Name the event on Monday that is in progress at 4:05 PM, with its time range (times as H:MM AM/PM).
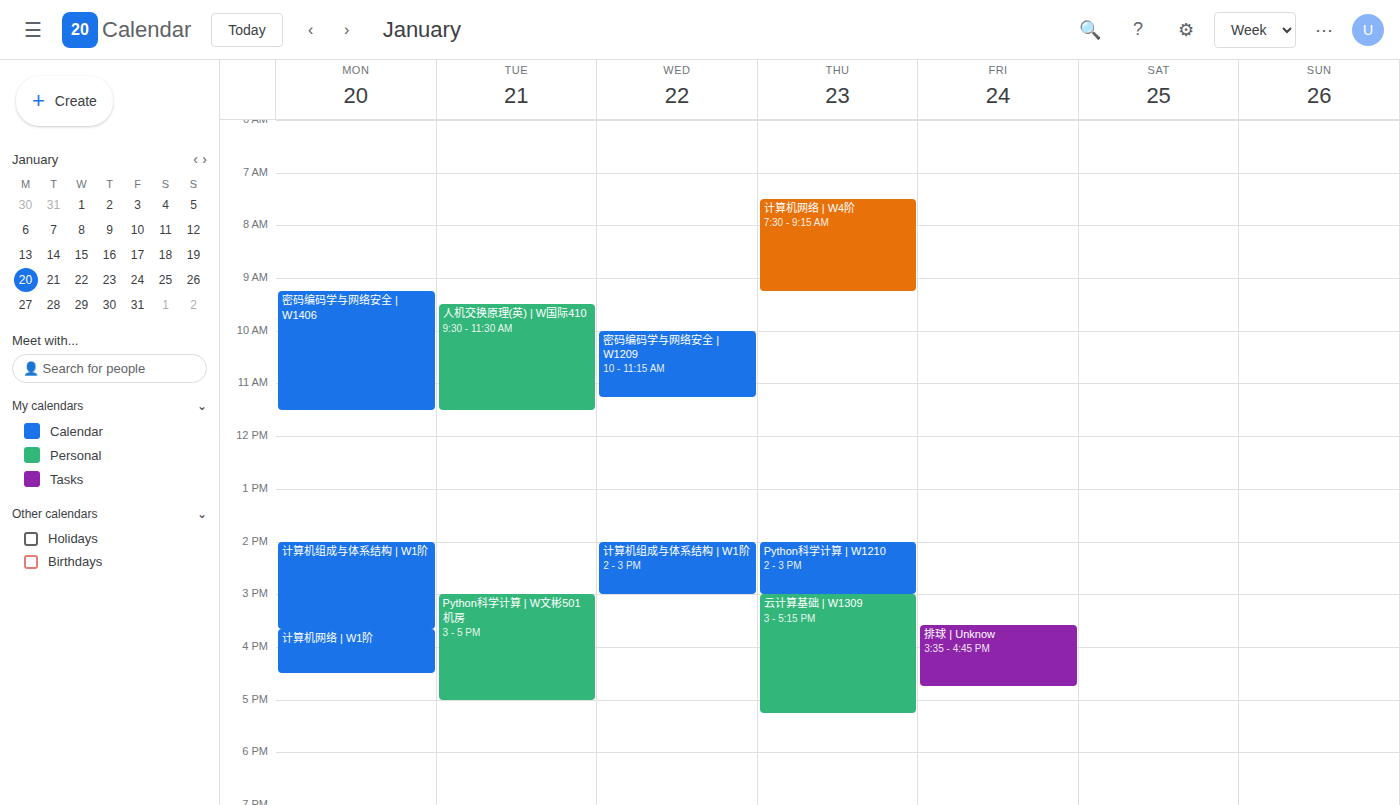
"计算机网络 | W1阶", 3:40 PM to 4:30 PM